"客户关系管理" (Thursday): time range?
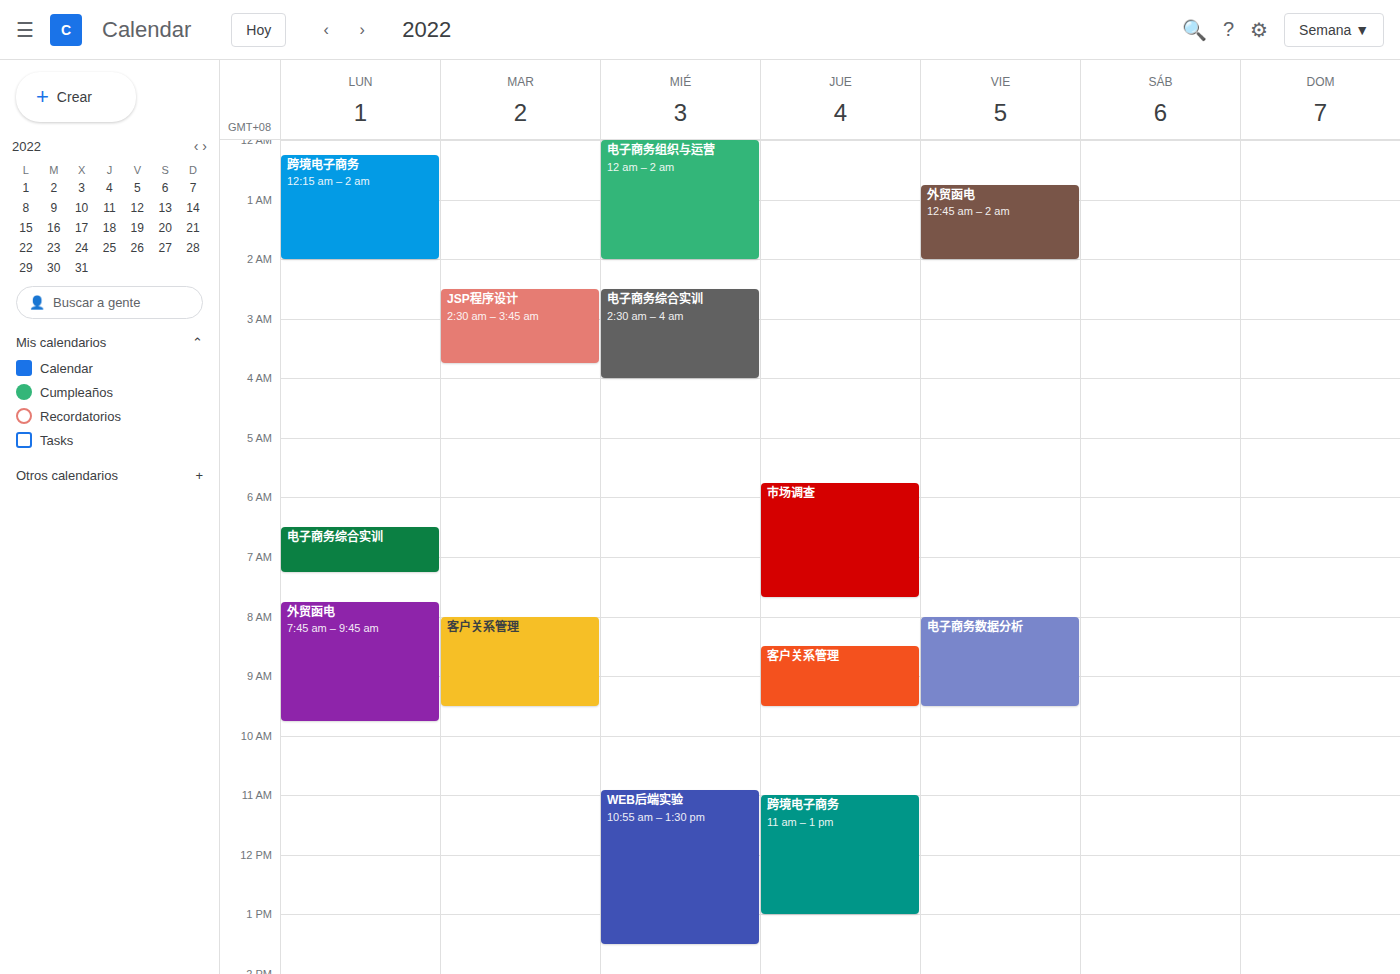
8:30 AM to 9:30 AM